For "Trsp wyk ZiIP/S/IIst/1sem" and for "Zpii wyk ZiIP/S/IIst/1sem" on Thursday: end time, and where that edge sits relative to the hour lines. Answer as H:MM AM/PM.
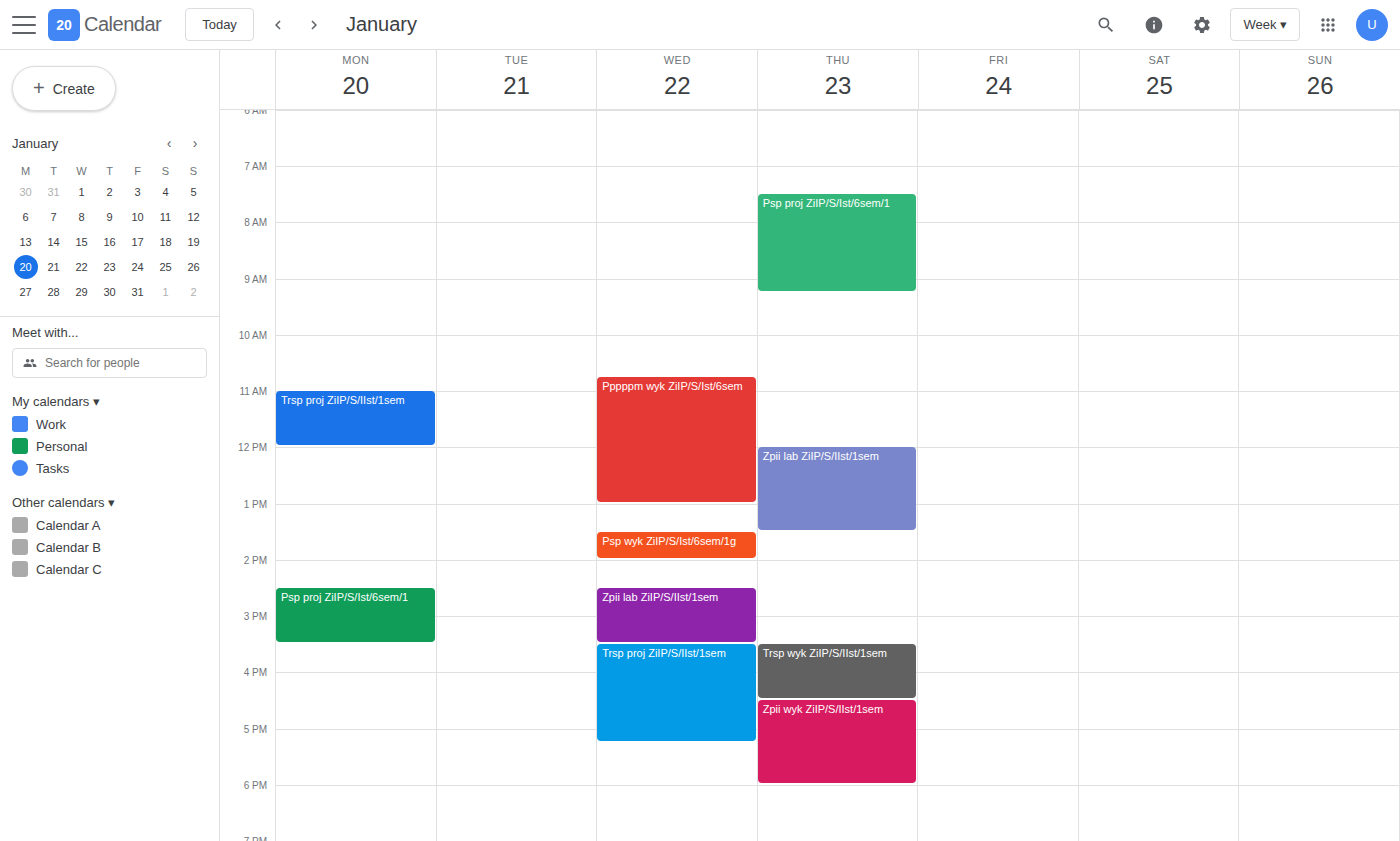
"Trsp wyk ZiIP/S/IIst/1sem": 4:30 PM, halfway between the 4 PM and 5 PM lines. "Zpii wyk ZiIP/S/IIst/1sem": 6:00 PM, exactly on the 6 PM line.